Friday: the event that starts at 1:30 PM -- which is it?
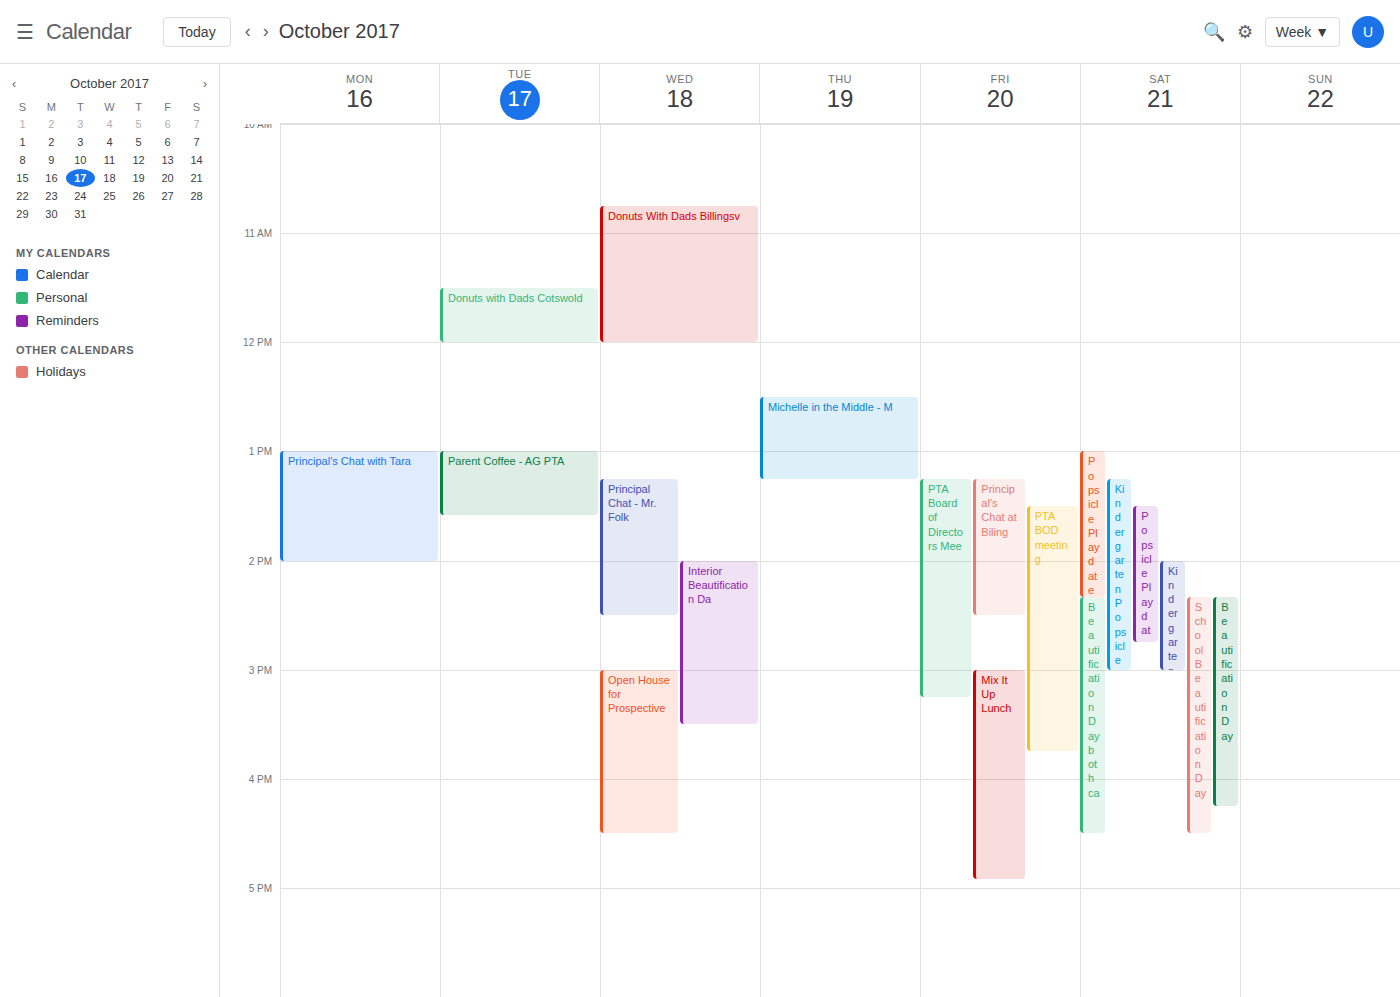
"PTA BOD meeting"